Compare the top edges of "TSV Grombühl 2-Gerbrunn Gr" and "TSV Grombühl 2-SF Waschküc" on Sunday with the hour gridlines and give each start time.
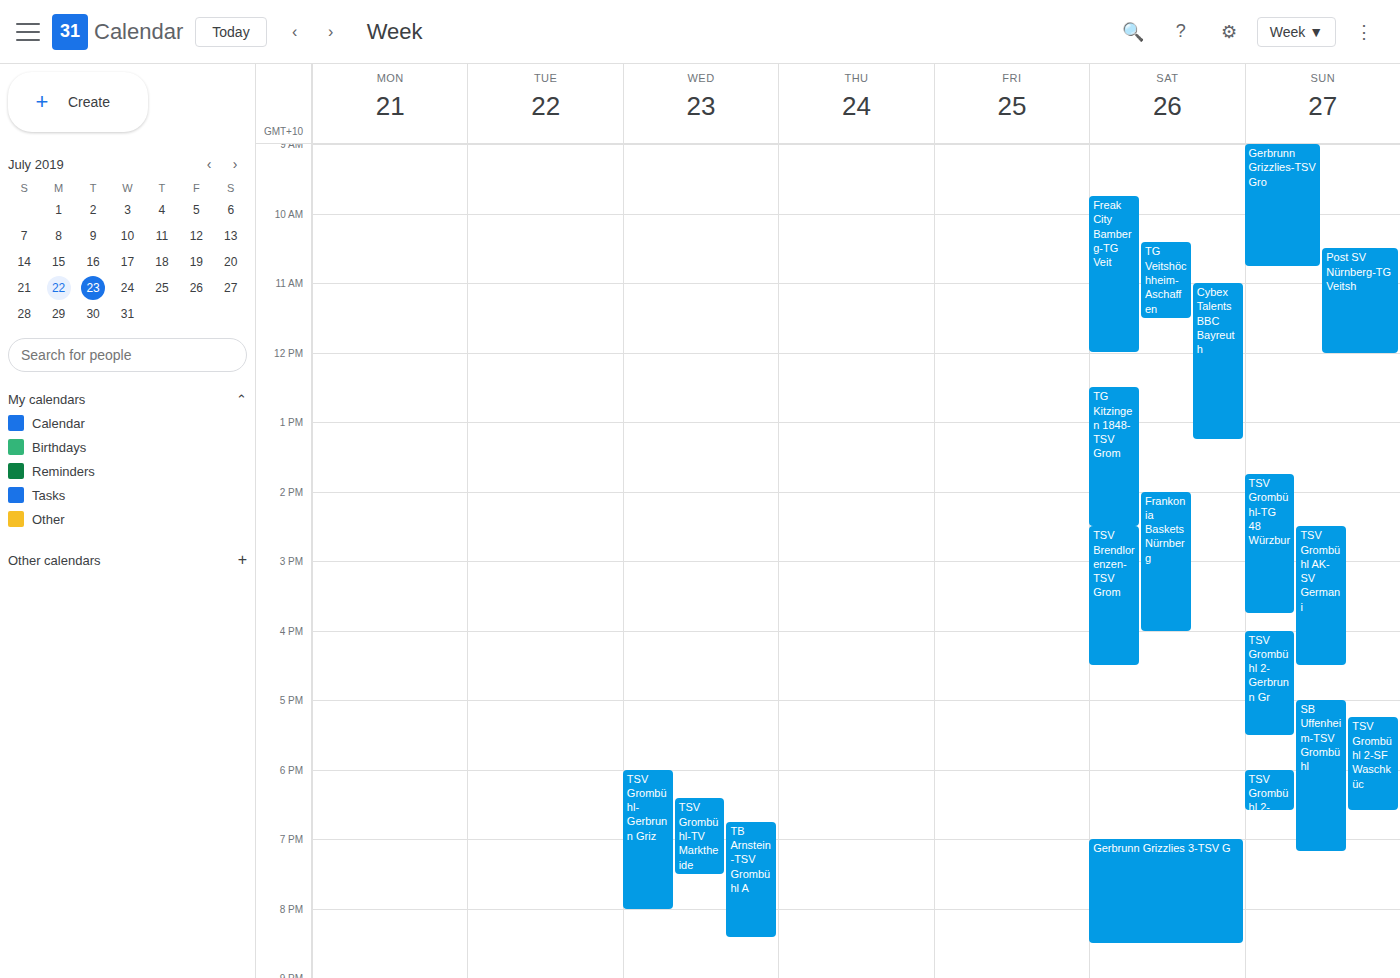
"TSV Grombühl 2-Gerbrunn Gr": 4:00 PM, exactly on the 4 PM line. "TSV Grombühl 2-SF Waschküc": 5:15 PM, neither: a quarter of the way from the 5 PM line to the 6 PM line.